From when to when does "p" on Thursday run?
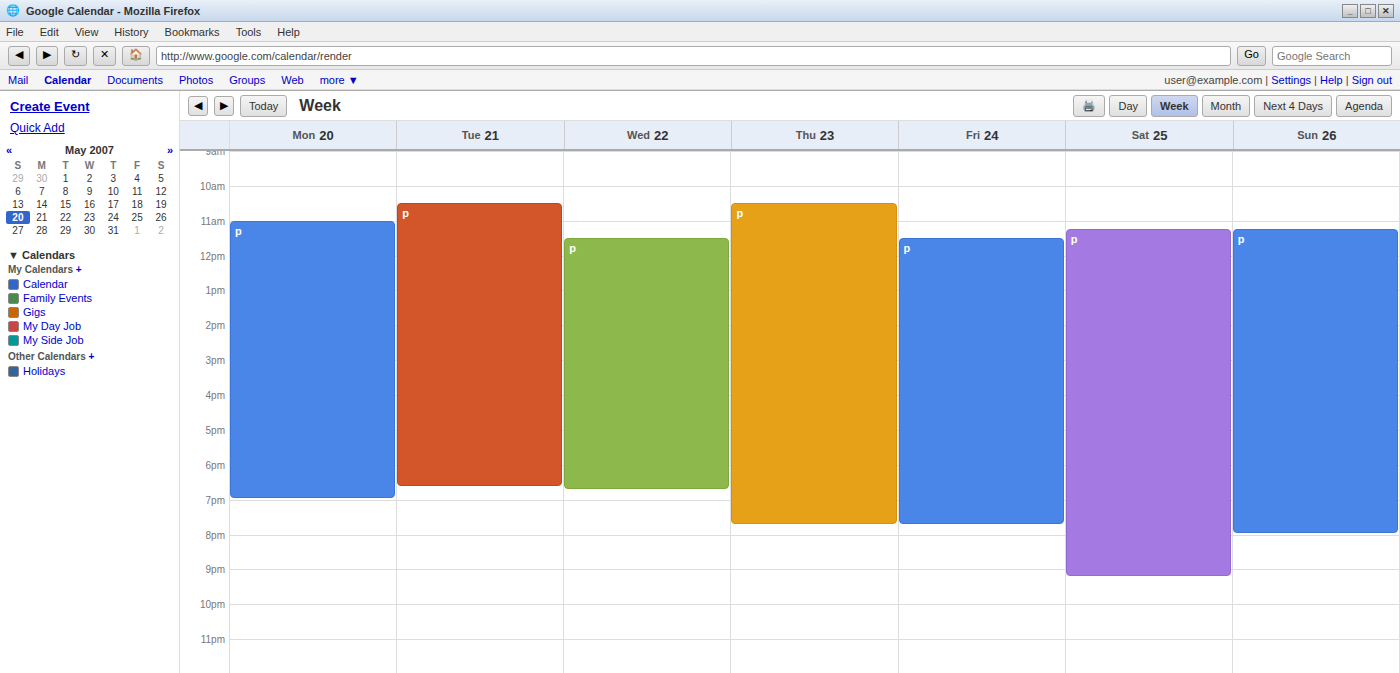
10:30 AM to 7:45 PM